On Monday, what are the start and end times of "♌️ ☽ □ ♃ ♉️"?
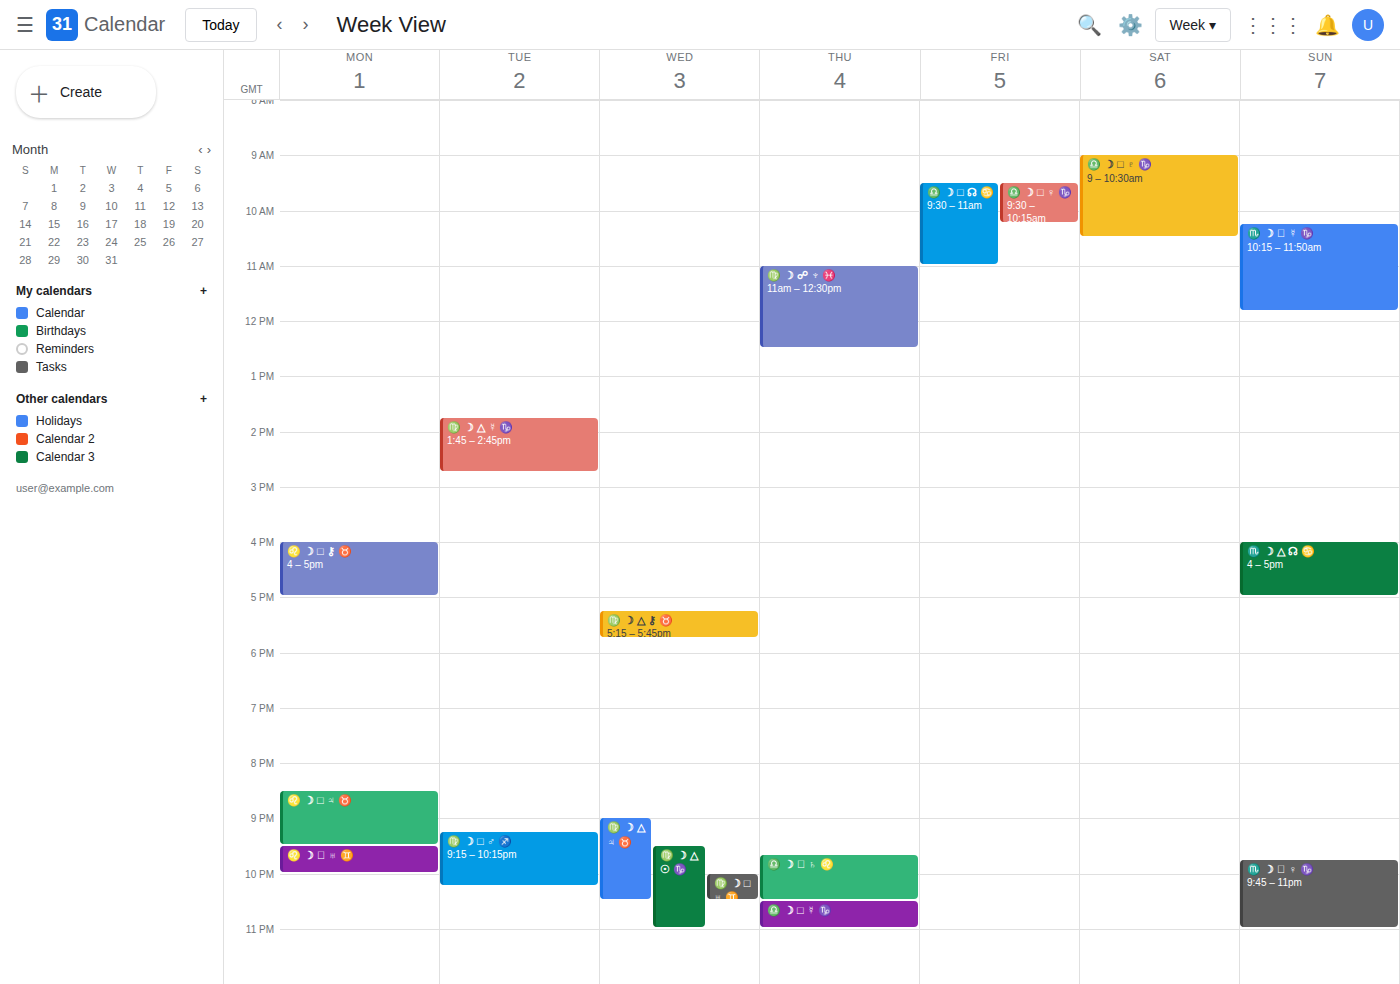
20:30 to 21:30